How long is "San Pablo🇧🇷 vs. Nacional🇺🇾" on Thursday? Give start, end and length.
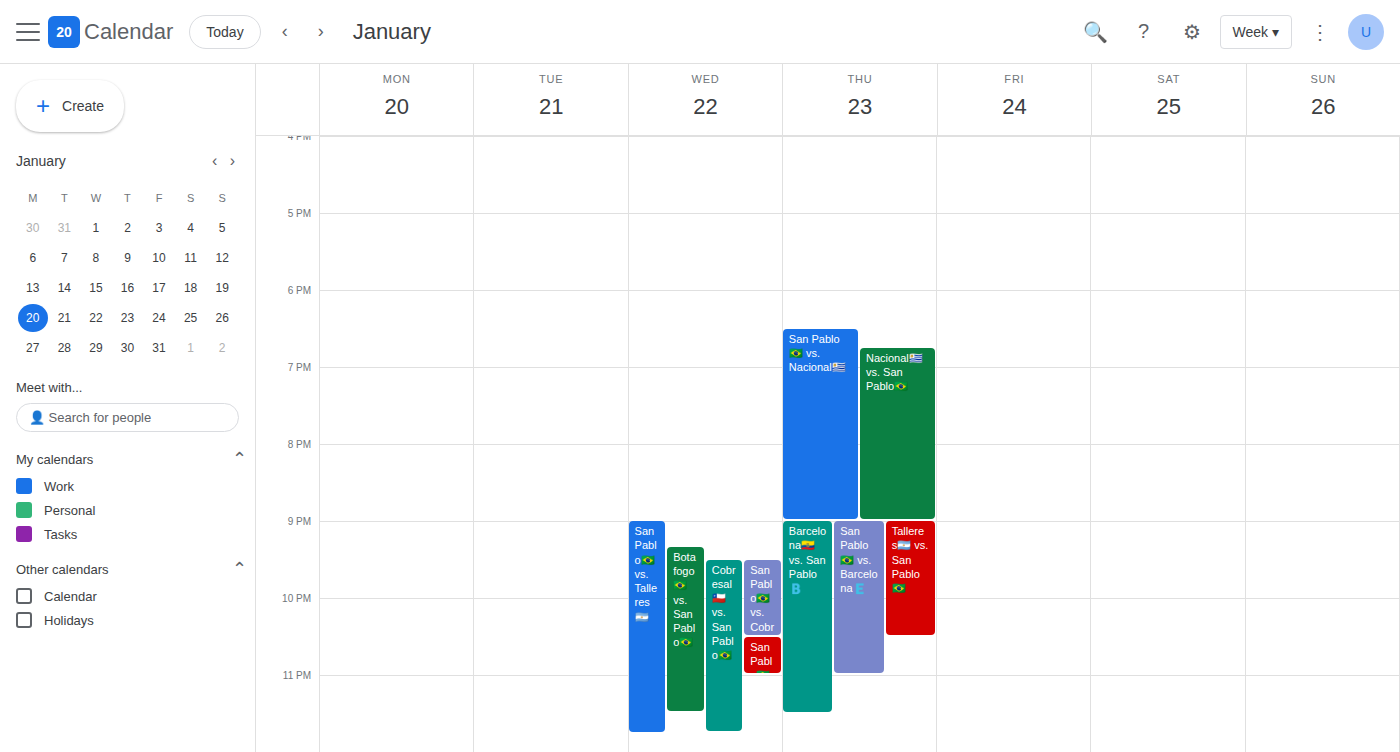
6:30 PM to 9:00 PM, 2 hours 30 minutes